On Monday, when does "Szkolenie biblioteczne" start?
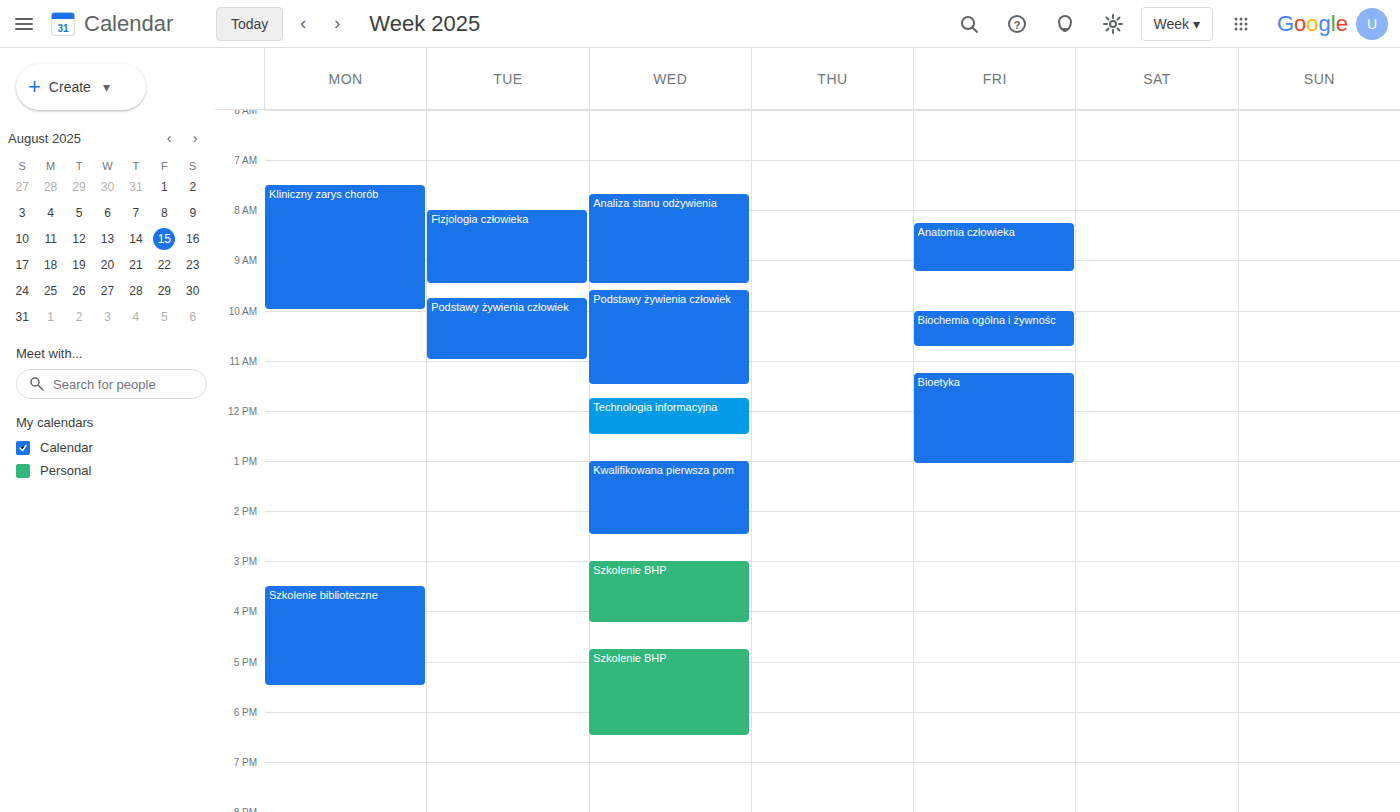
3:30 PM